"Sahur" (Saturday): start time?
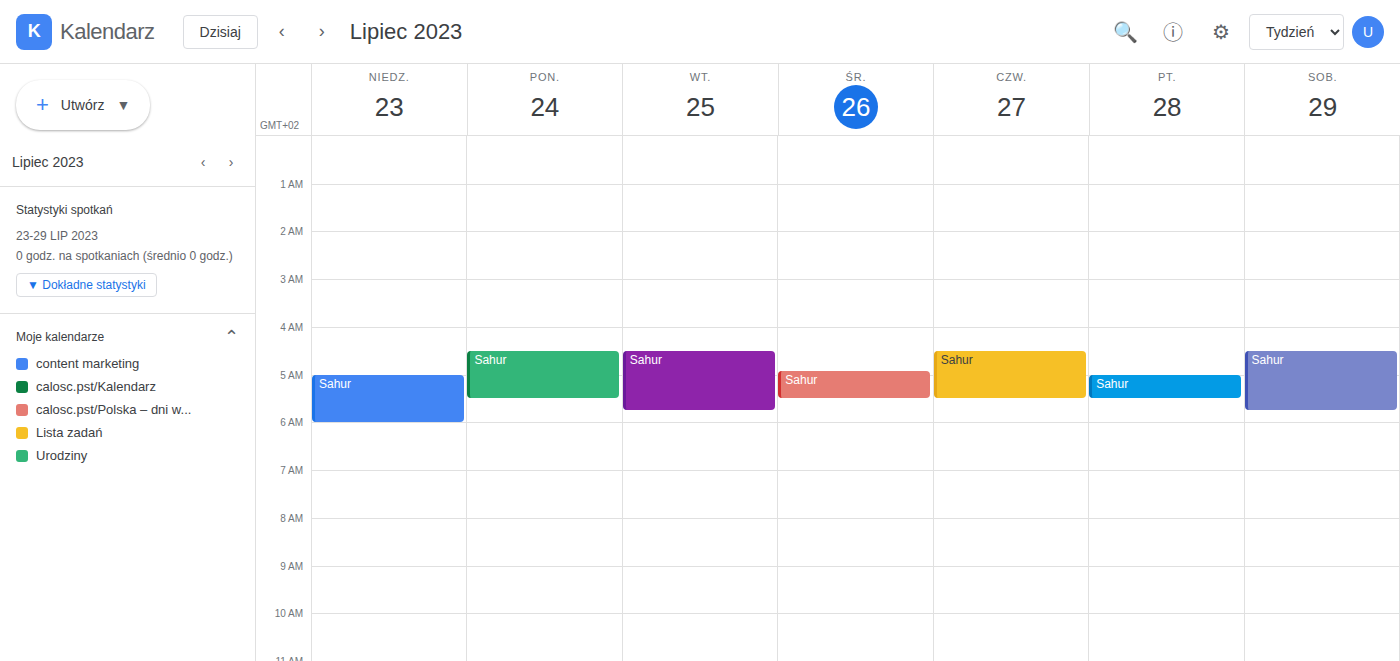
4:30 AM